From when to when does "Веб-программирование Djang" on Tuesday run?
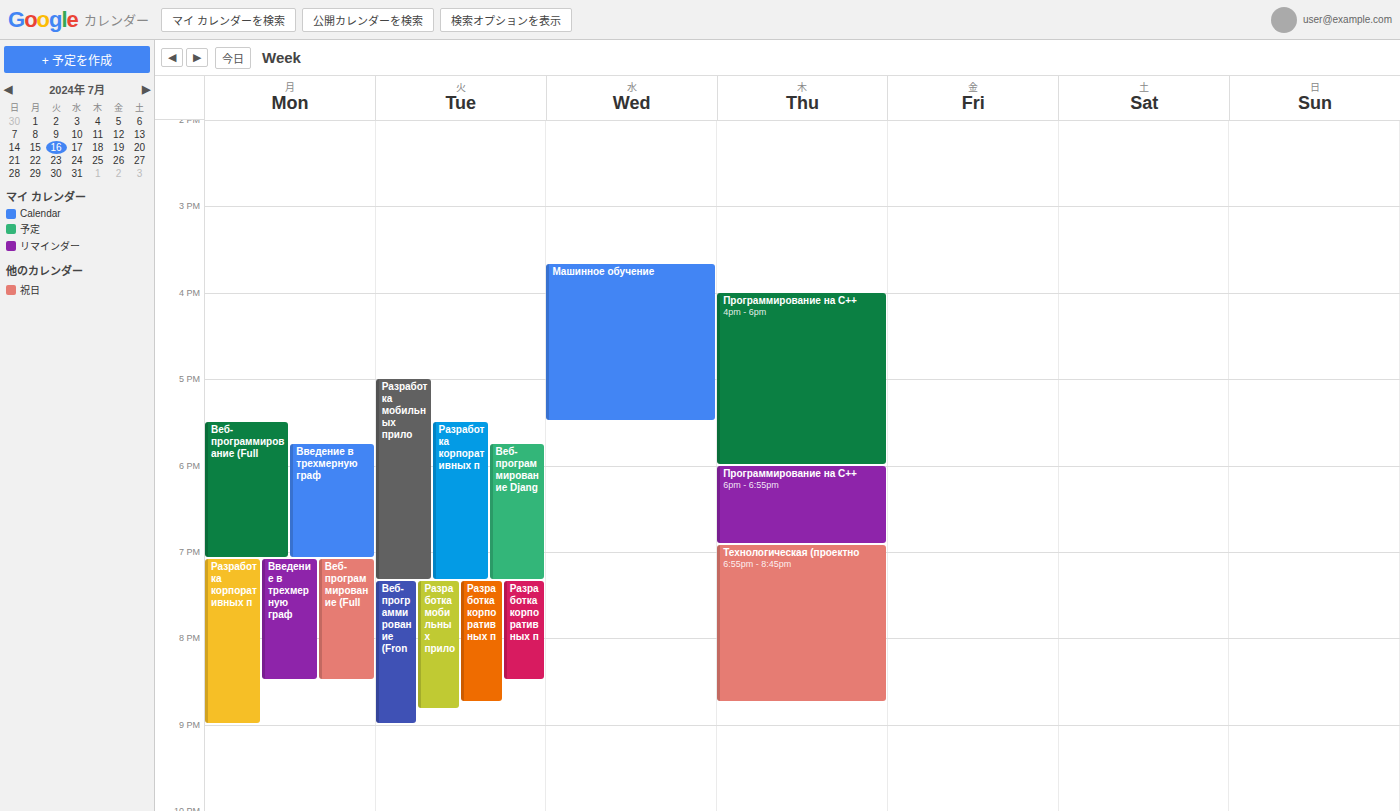
5:45 PM to 7:20 PM